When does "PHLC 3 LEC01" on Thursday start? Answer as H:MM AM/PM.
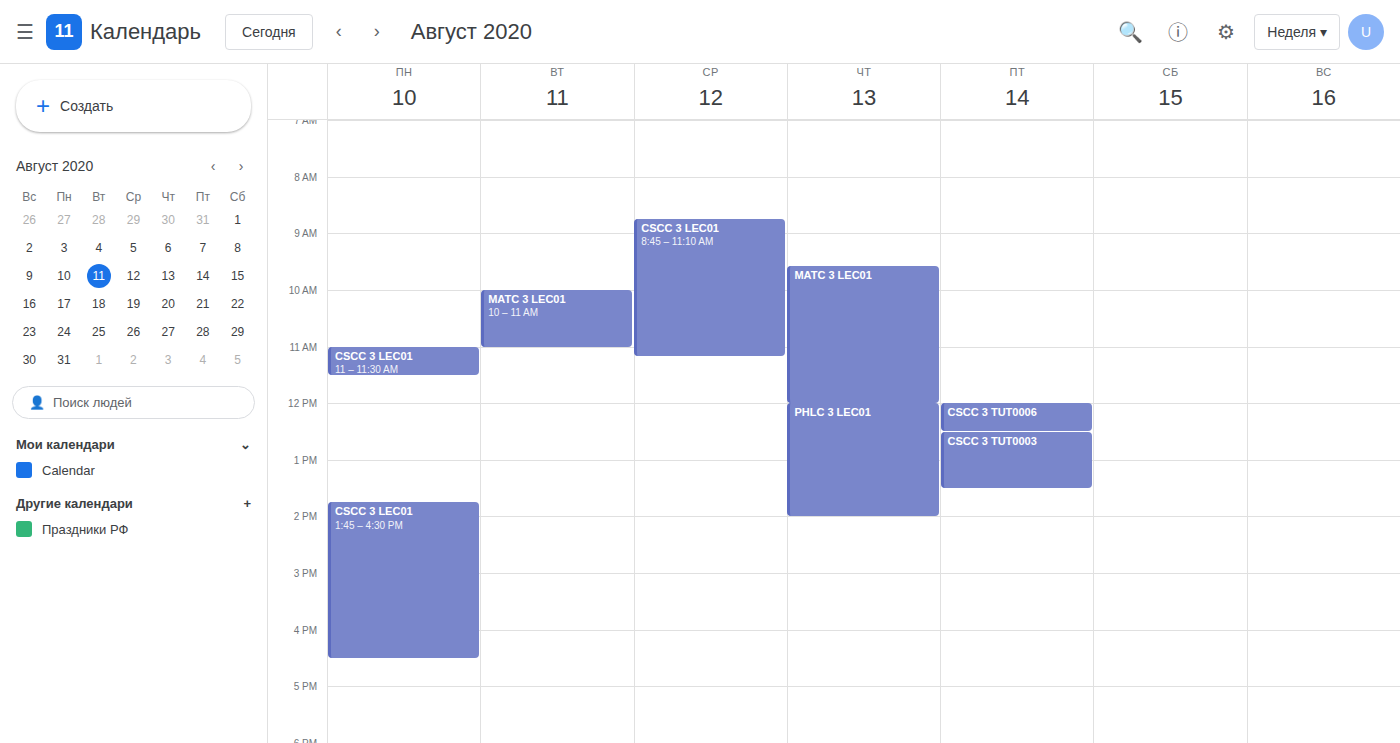
12:00 PM